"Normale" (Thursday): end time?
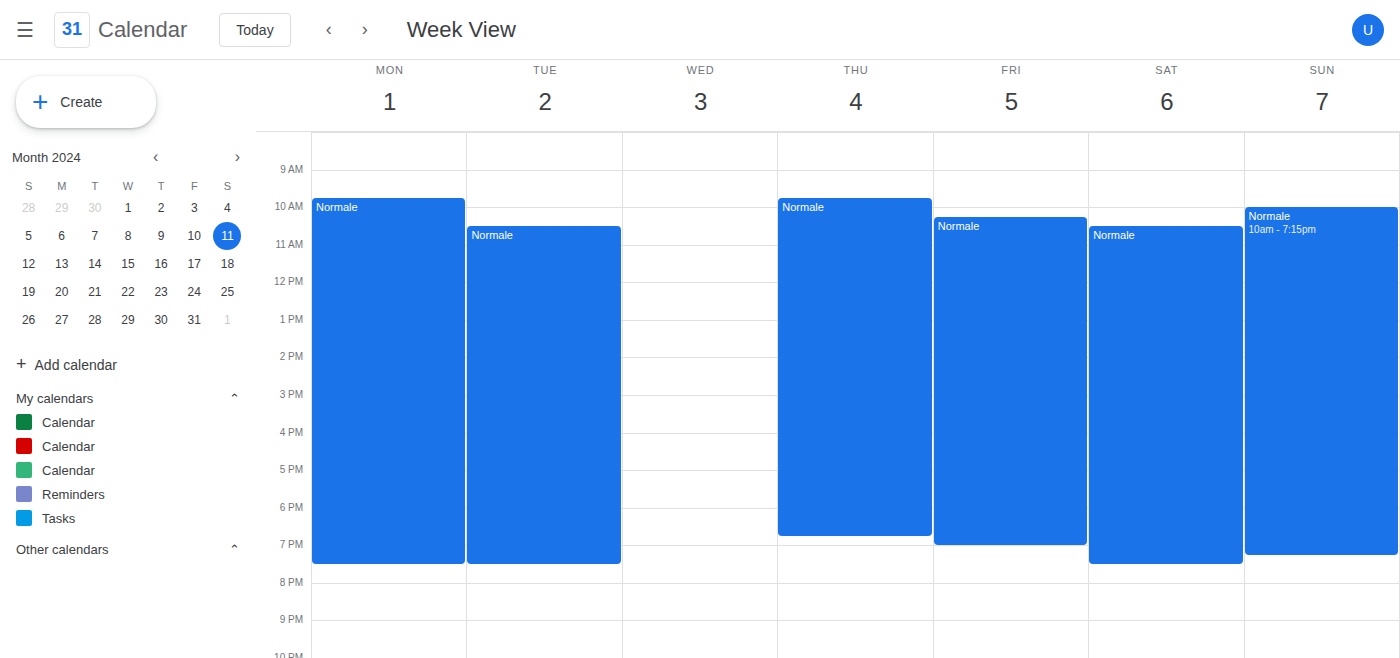
18:45